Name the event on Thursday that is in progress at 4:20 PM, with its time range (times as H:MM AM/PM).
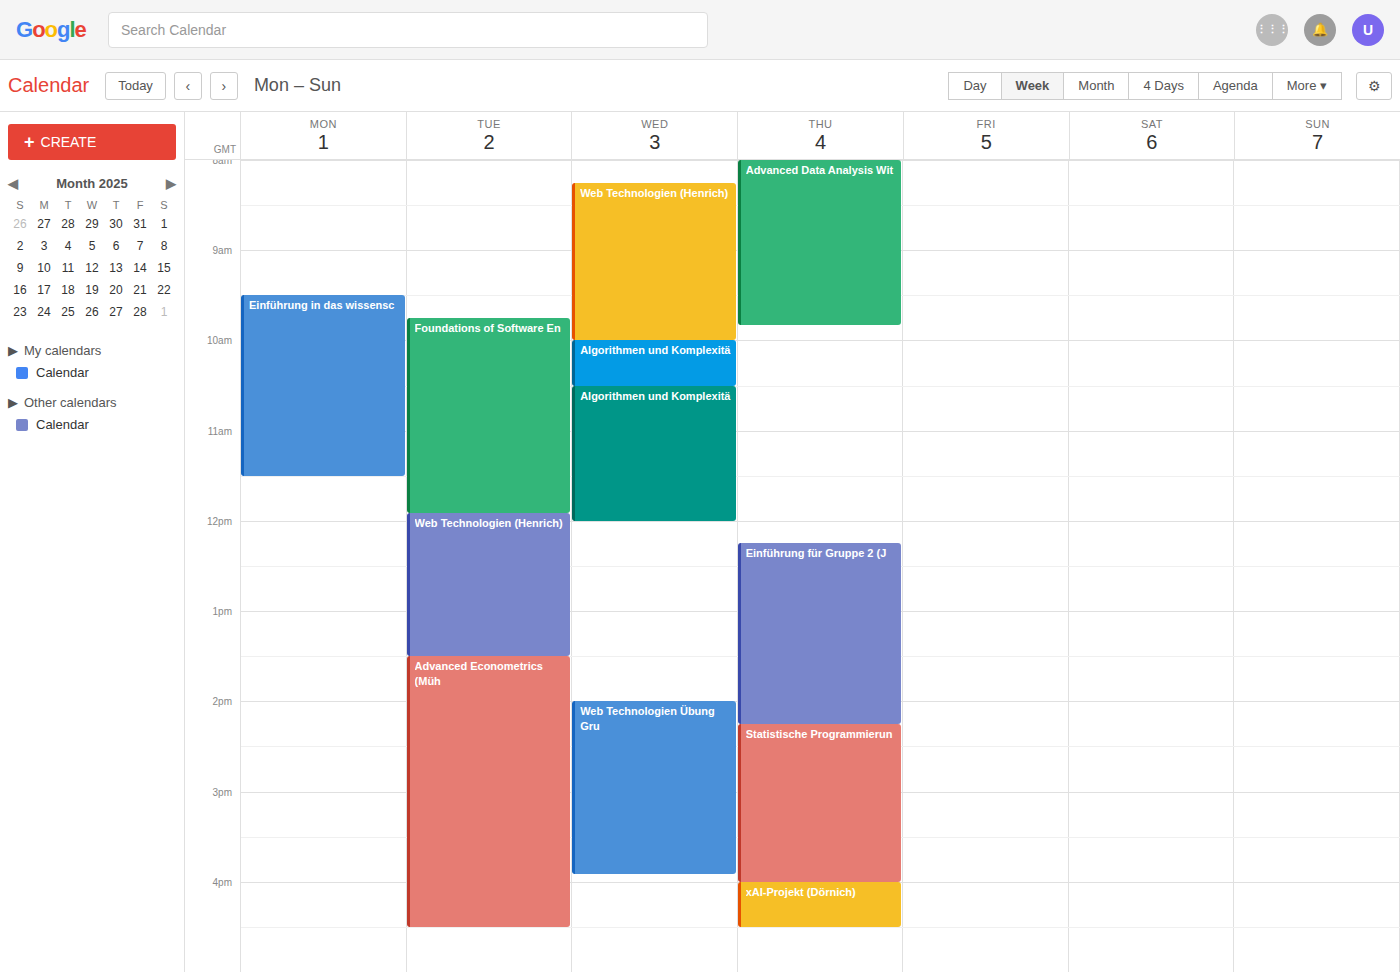
"xAI-Projekt (Dörnich)", 4:00 PM to 4:30 PM